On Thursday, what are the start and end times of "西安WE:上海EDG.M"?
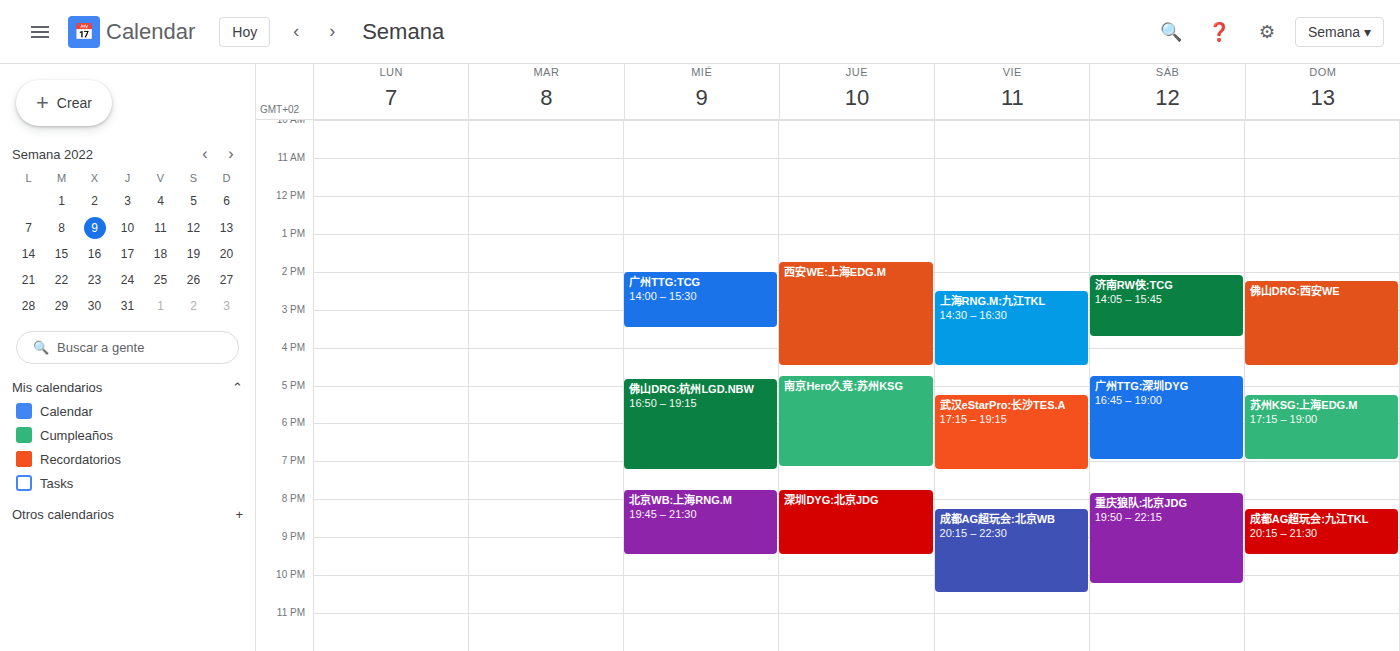
1:45 PM to 4:30 PM